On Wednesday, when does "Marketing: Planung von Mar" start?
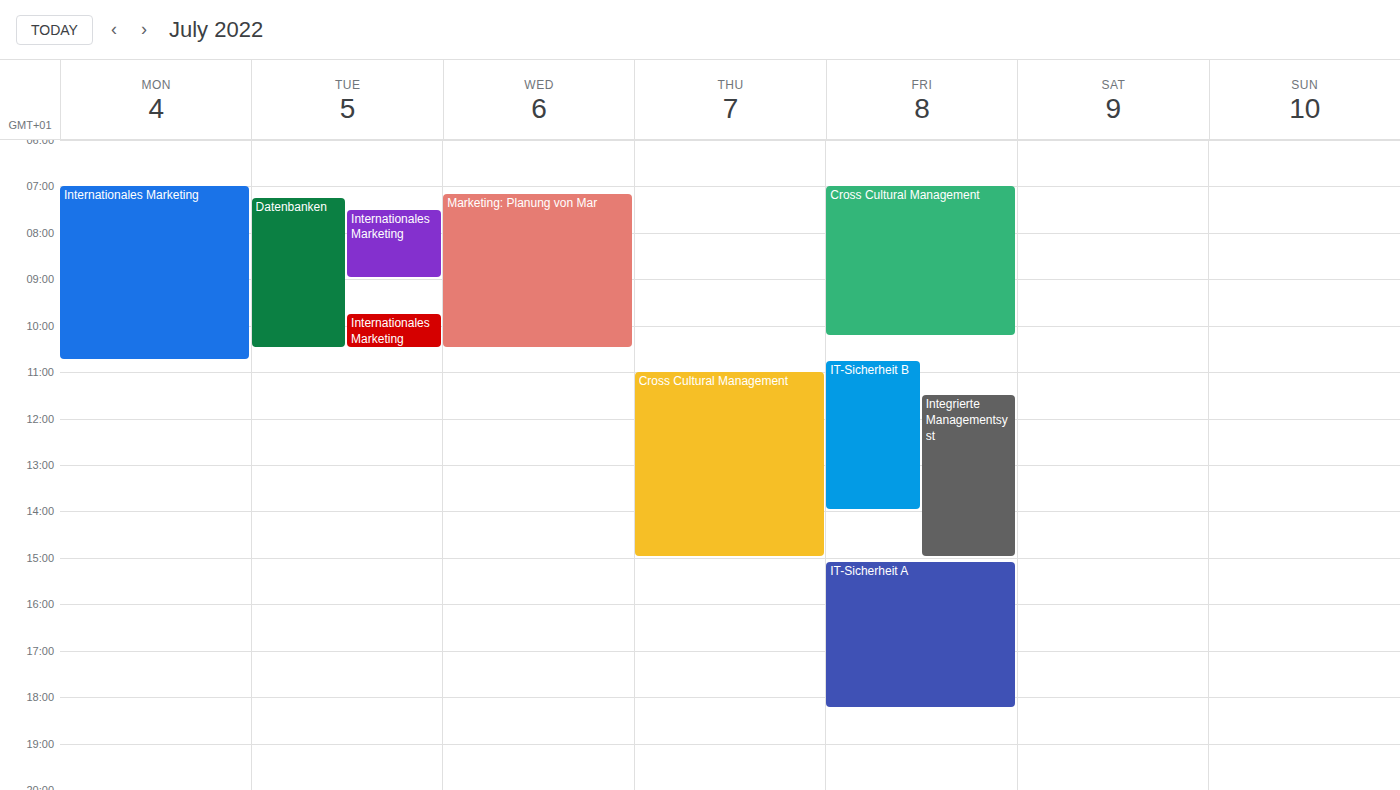
07:10